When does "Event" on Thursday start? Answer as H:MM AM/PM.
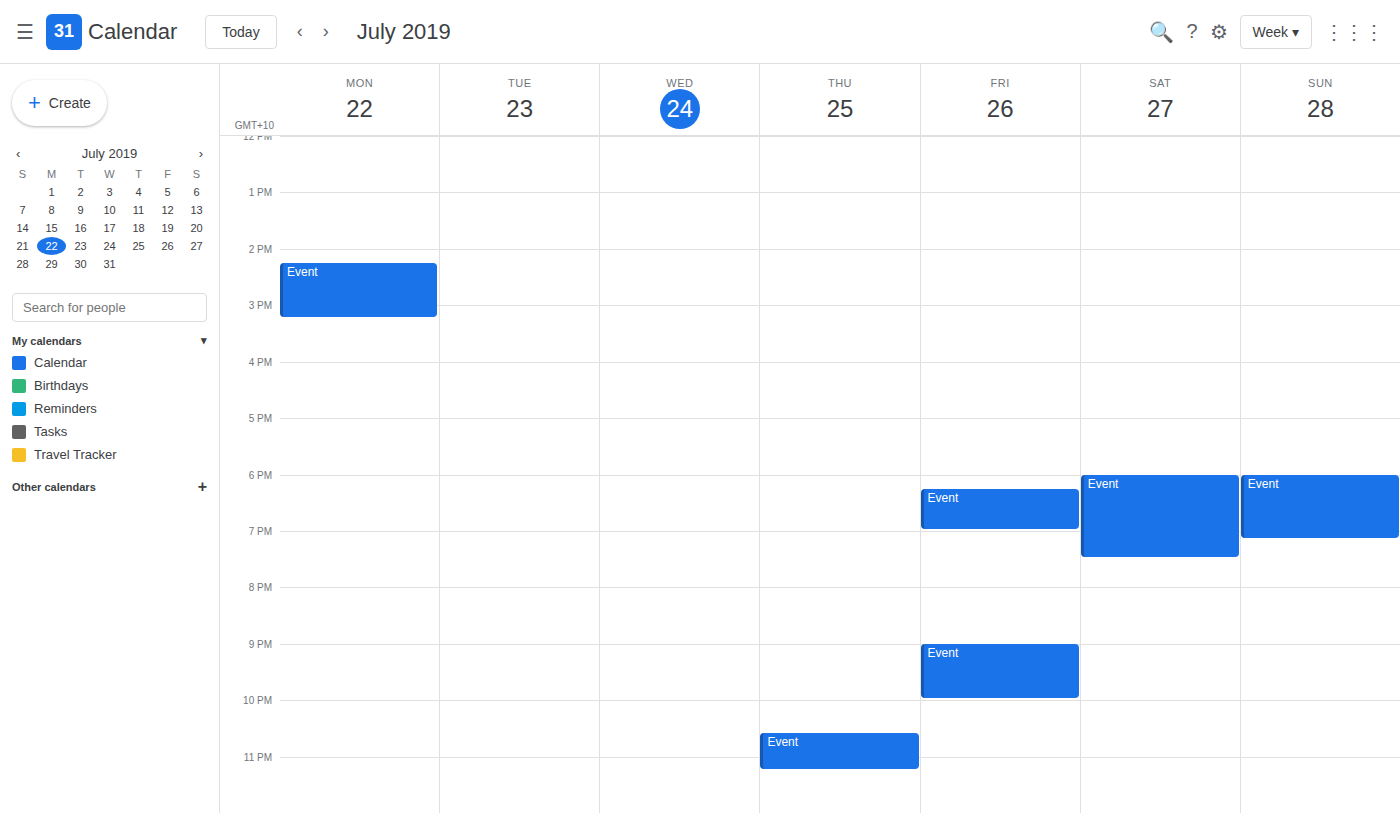
10:35 PM